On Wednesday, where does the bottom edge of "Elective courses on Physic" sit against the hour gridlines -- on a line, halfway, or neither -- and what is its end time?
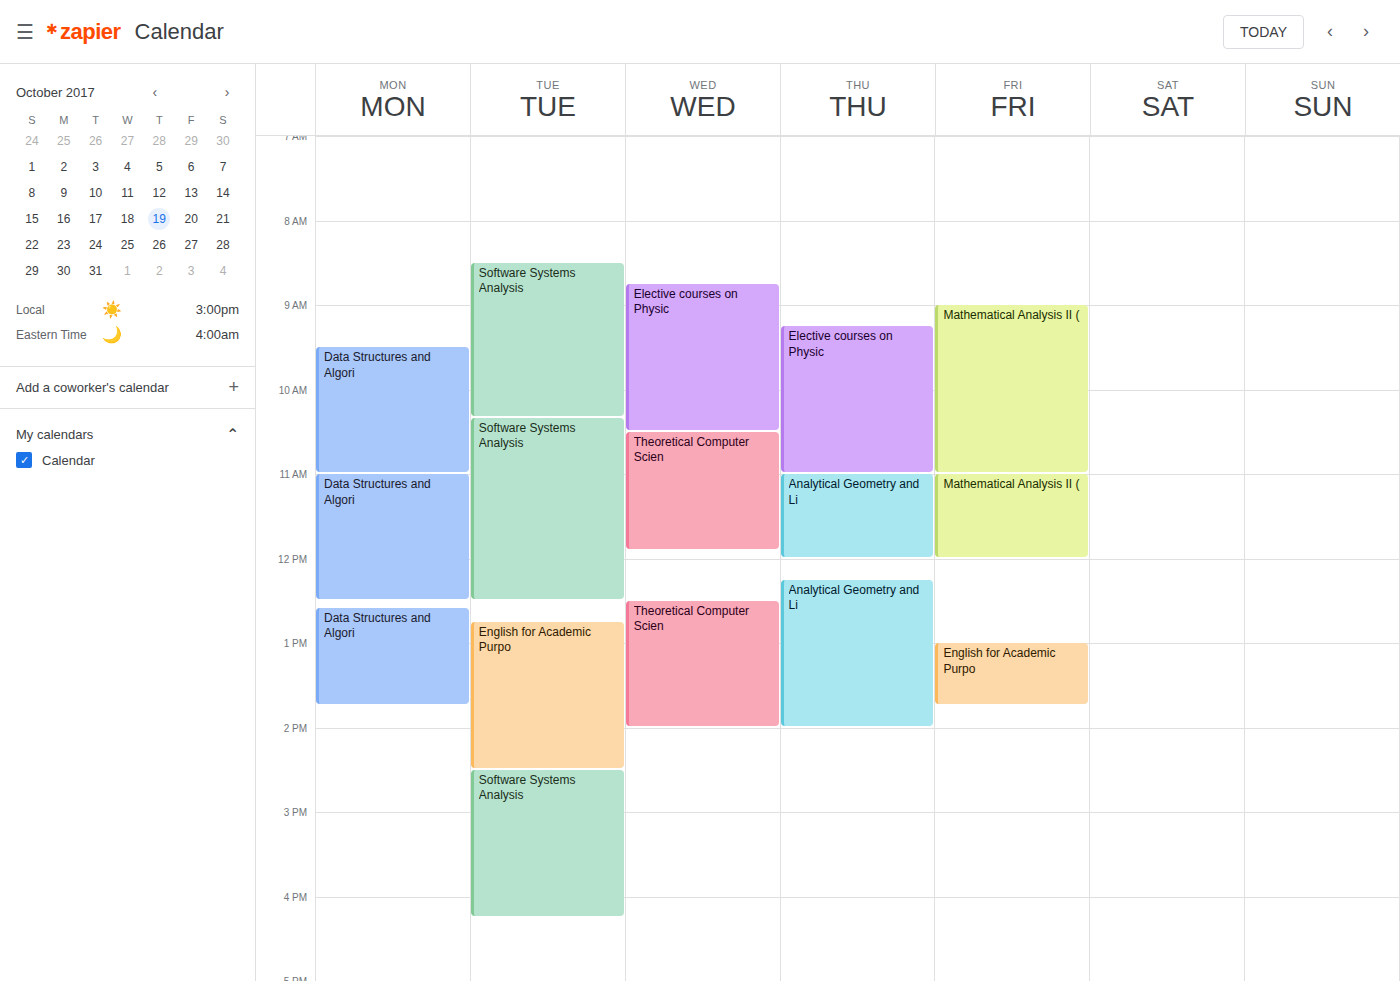
10:30 AM -- halfway between the 10 AM and 11 AM lines.